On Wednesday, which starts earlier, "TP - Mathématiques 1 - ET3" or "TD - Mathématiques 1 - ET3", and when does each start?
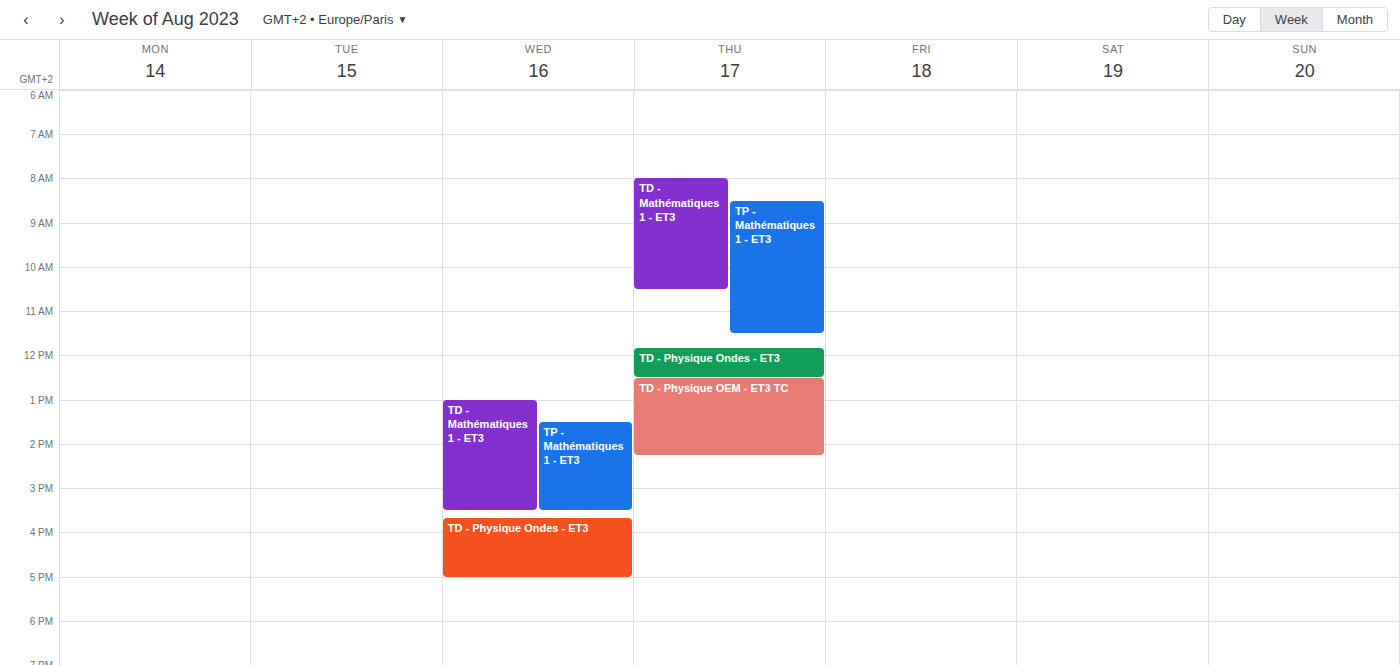
"TD - Mathématiques 1 - ET3" 13:00; "TP - Mathématiques 1 - ET3" 13:30.